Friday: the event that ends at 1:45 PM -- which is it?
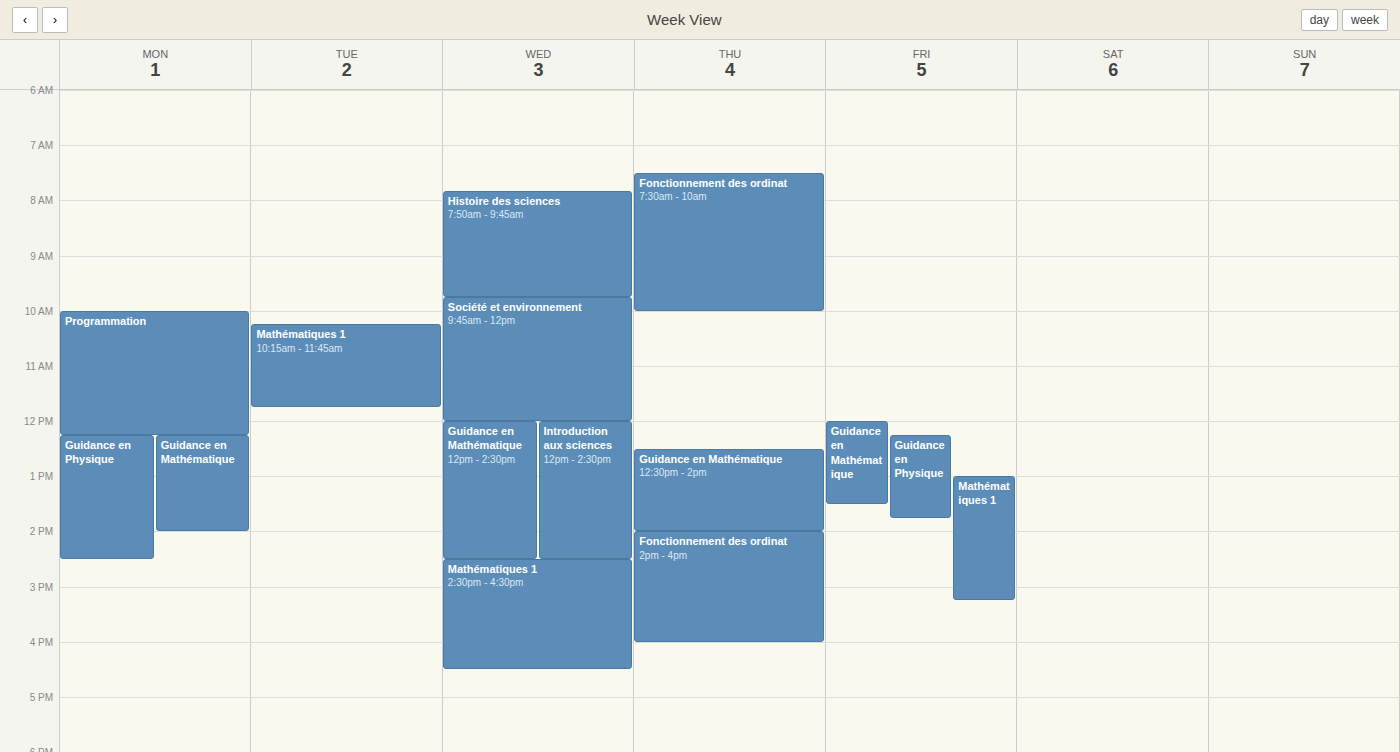
"Guidance en Physique"